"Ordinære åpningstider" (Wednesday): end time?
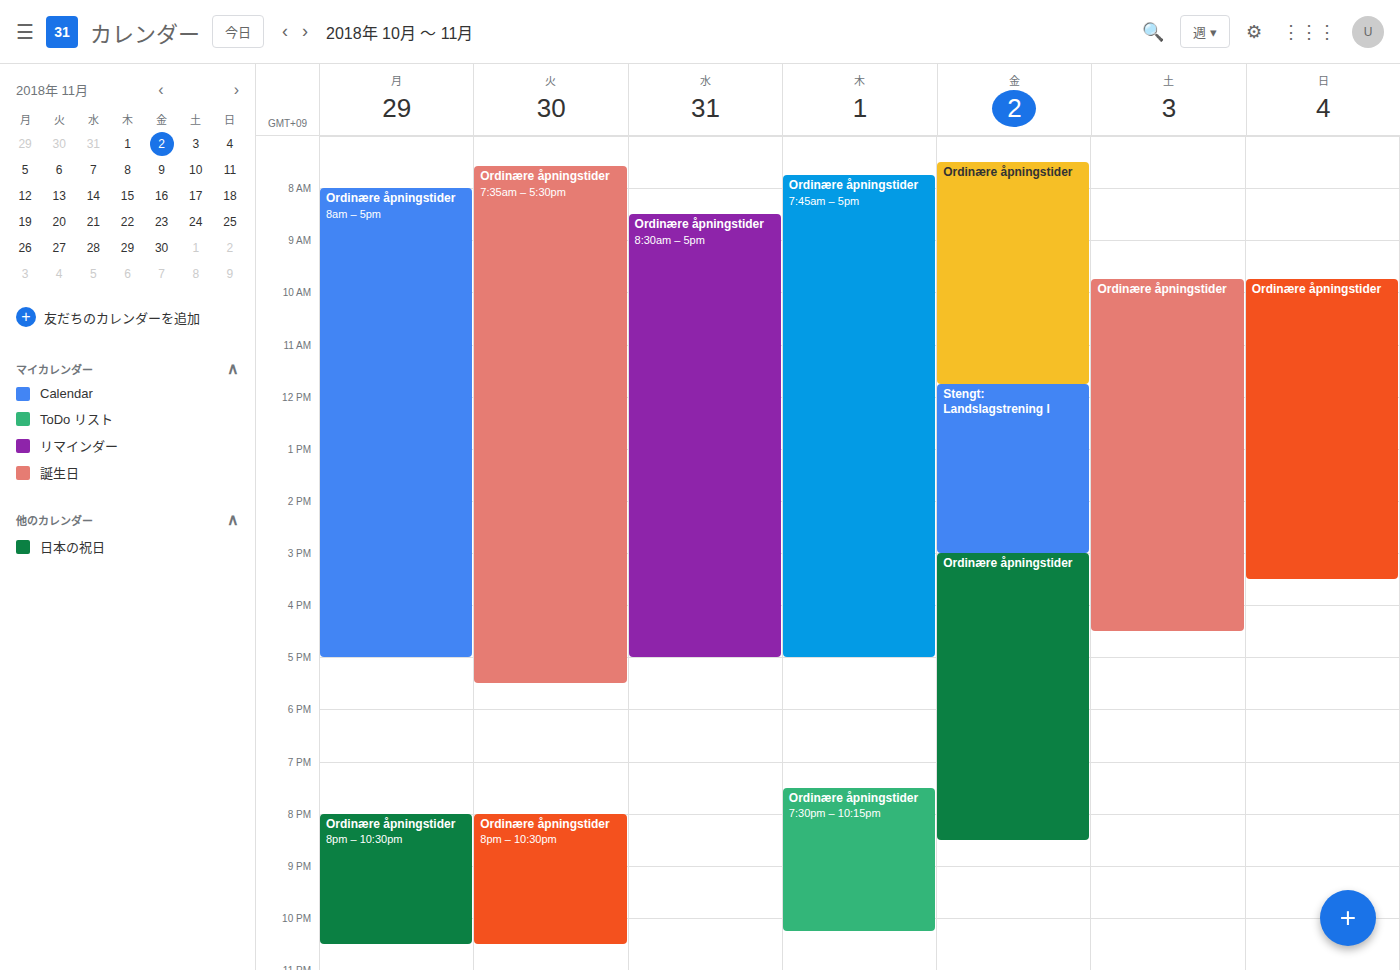
17:00